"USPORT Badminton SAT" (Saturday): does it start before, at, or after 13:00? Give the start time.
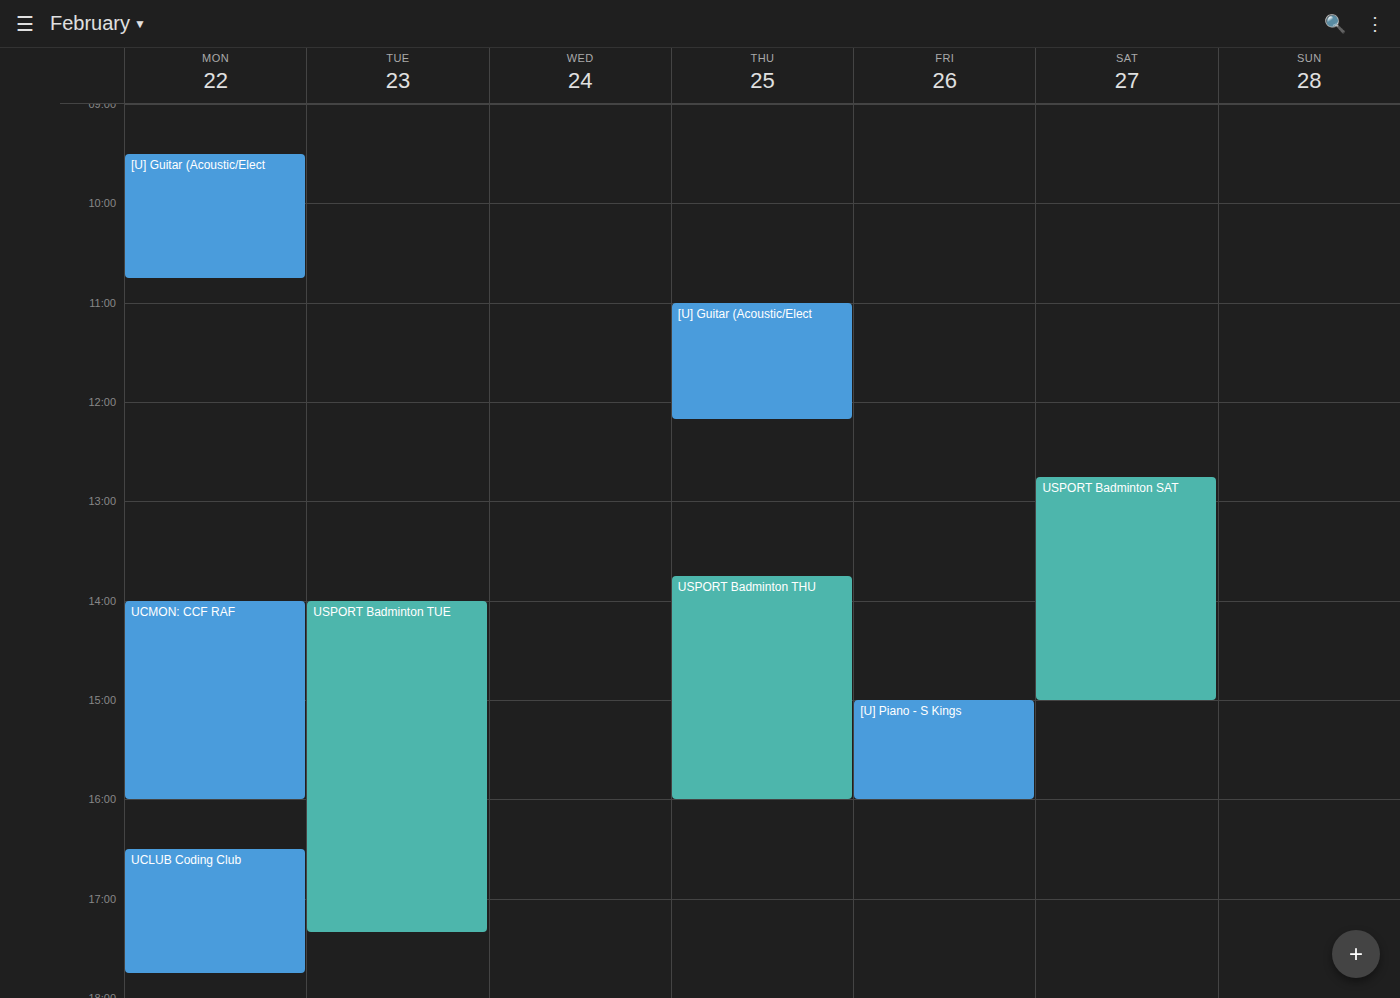
12:45 -- before 13:00, 15 minutes above the 13:00 line.